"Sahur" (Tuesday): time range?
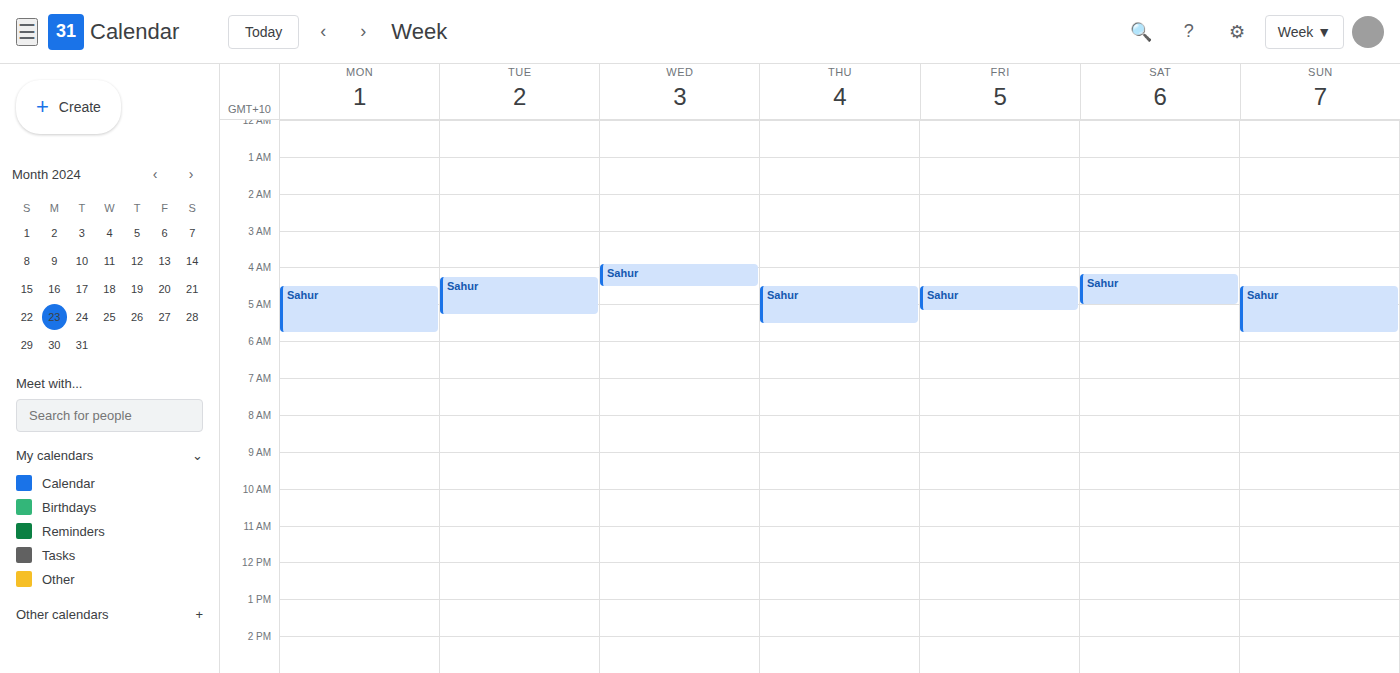
4:15 AM to 5:15 AM